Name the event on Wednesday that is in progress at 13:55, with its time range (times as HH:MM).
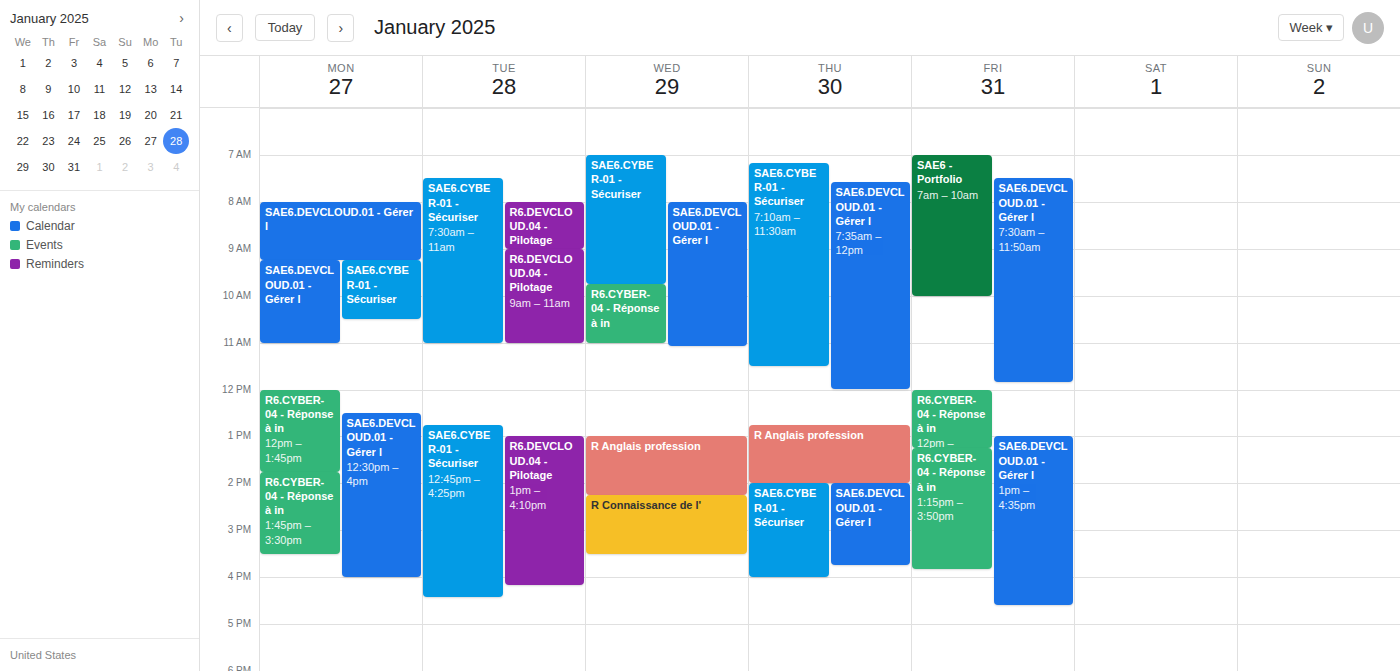
"R Anglais profession", 13:00 to 14:15